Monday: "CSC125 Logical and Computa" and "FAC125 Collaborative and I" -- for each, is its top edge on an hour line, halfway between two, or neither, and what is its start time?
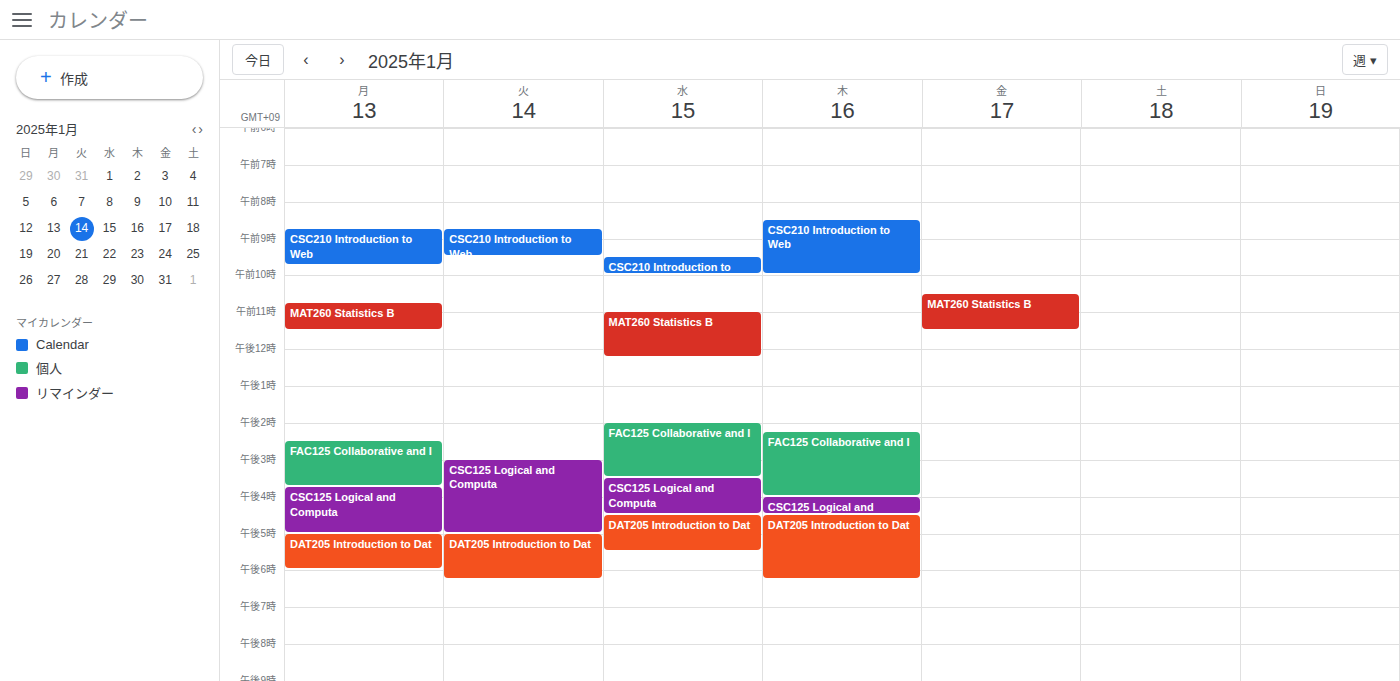
"CSC125 Logical and Computa": 3:45 PM, neither: three quarters of the way from the 3 PM line to the 4 PM line. "FAC125 Collaborative and I": 2:30 PM, halfway between the 2 PM and 3 PM lines.